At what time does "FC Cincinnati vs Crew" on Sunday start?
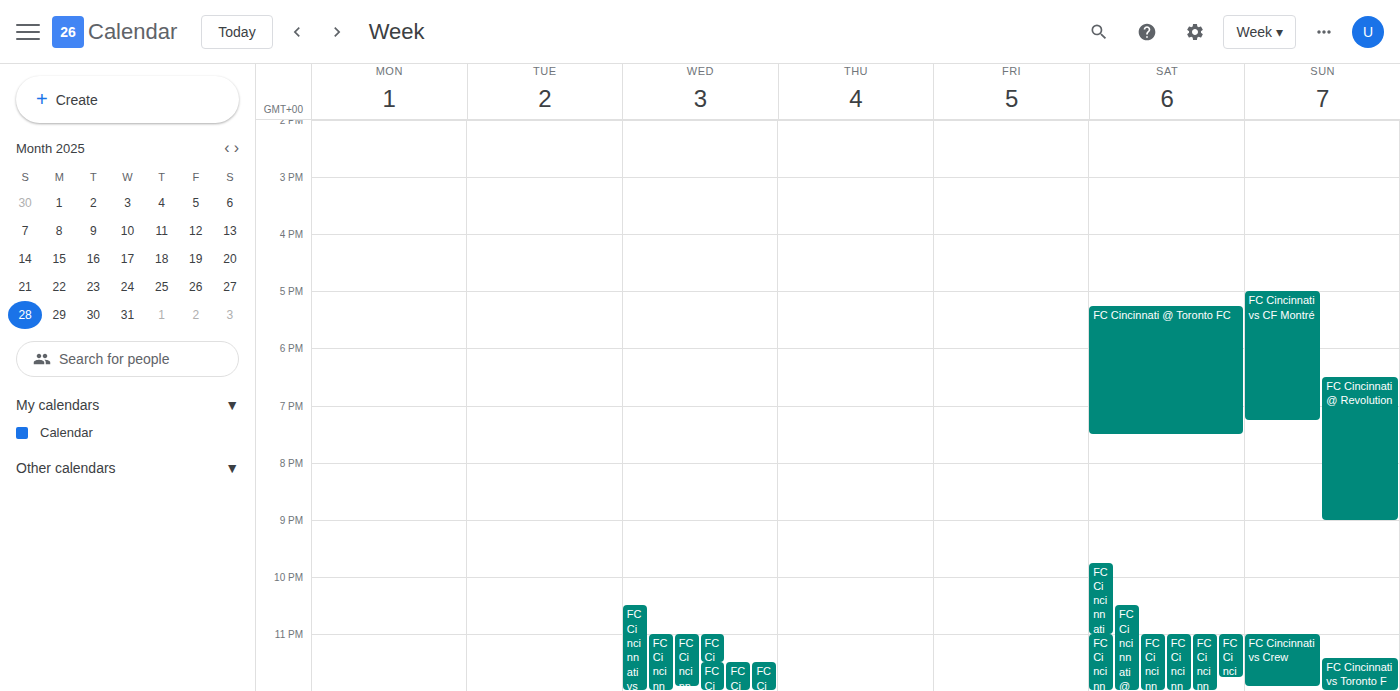
11:00 PM